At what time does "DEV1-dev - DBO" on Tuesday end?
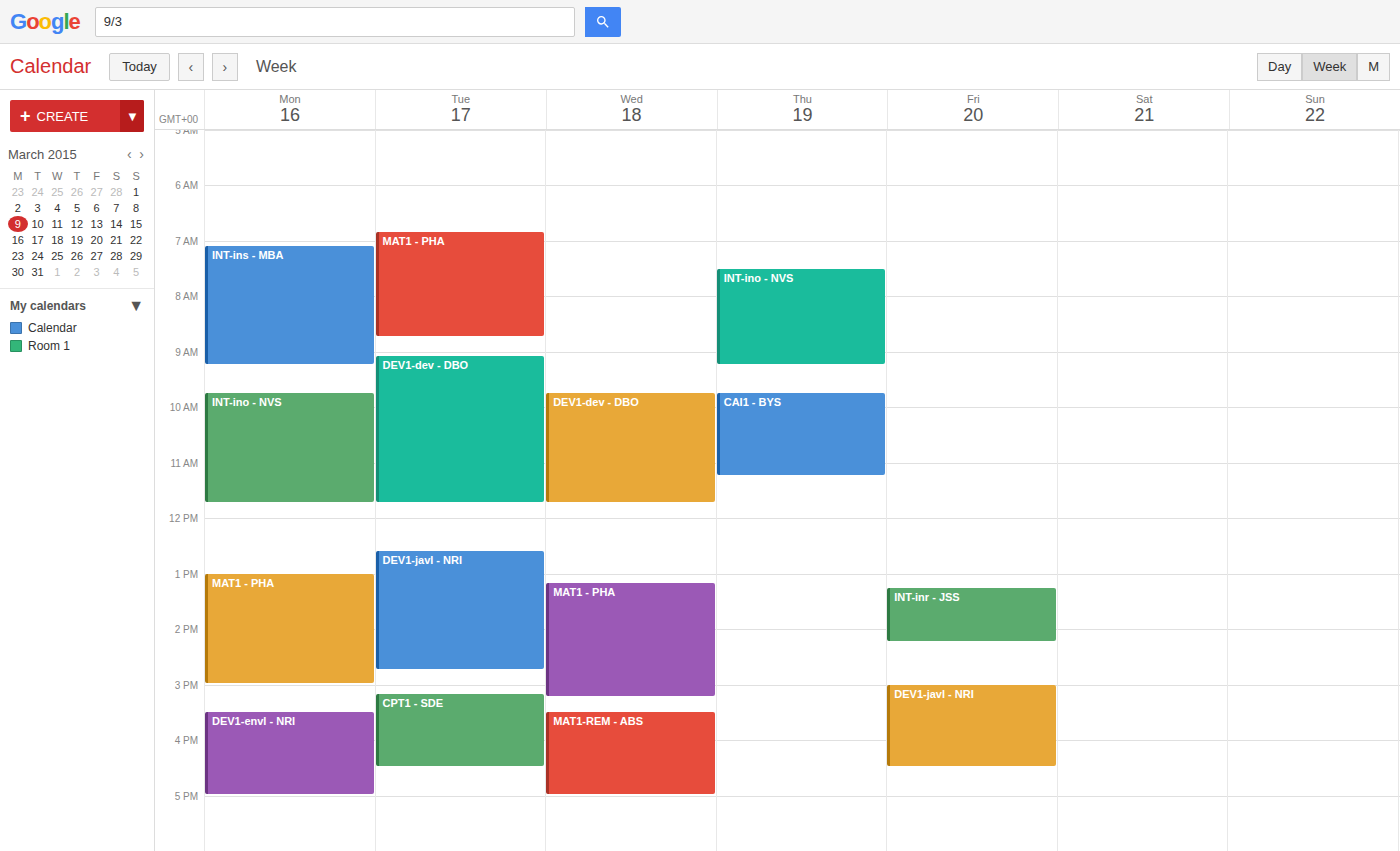
11:45 AM